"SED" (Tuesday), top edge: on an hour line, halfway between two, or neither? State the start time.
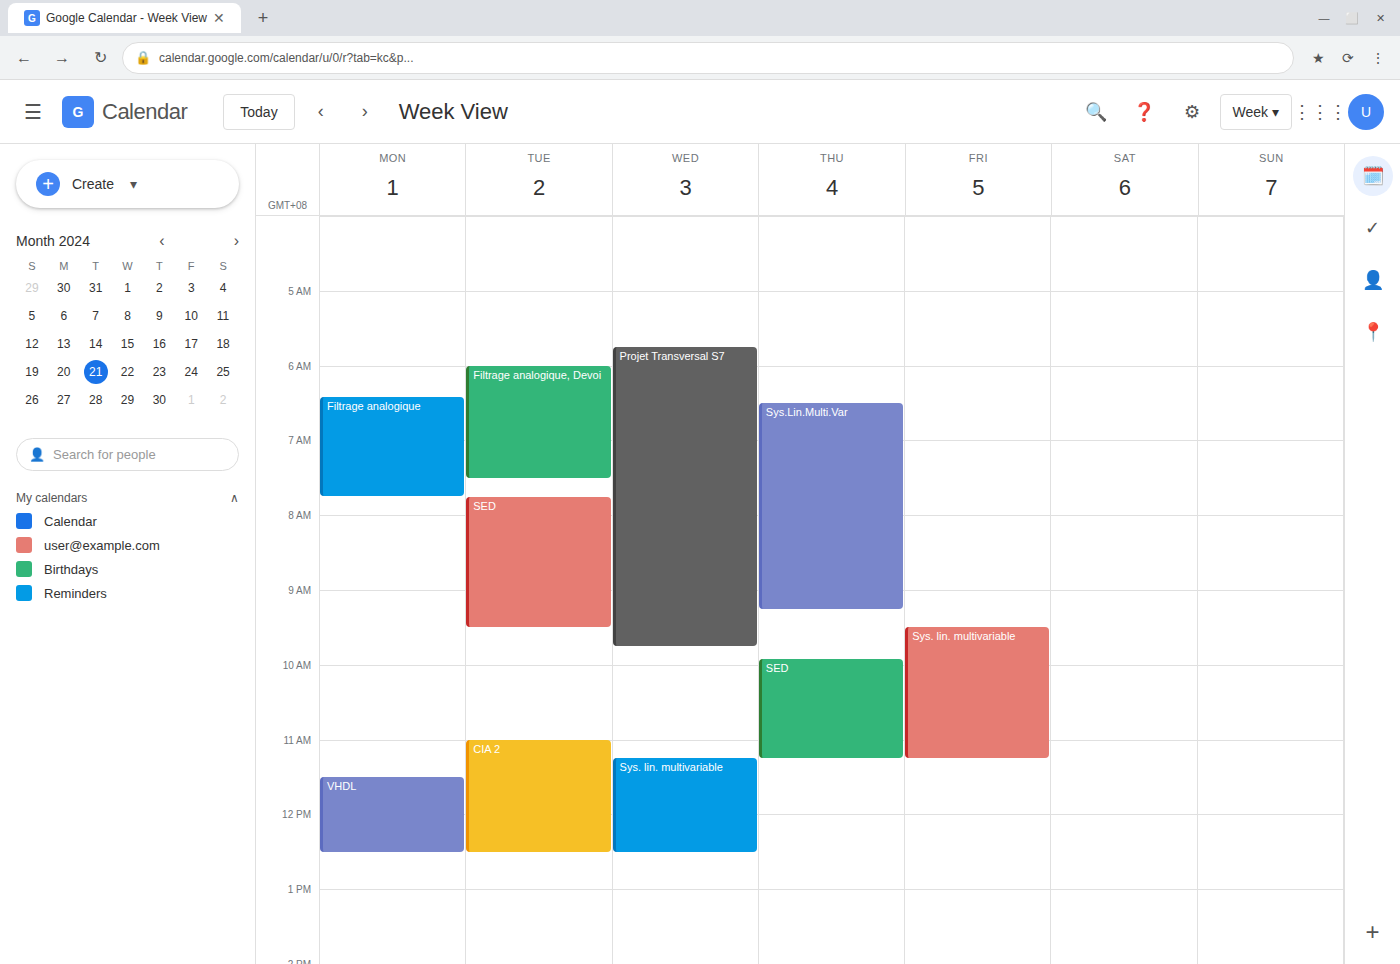
7:45 AM -- neither: three quarters of the way from the 7 AM line to the 8 AM line.